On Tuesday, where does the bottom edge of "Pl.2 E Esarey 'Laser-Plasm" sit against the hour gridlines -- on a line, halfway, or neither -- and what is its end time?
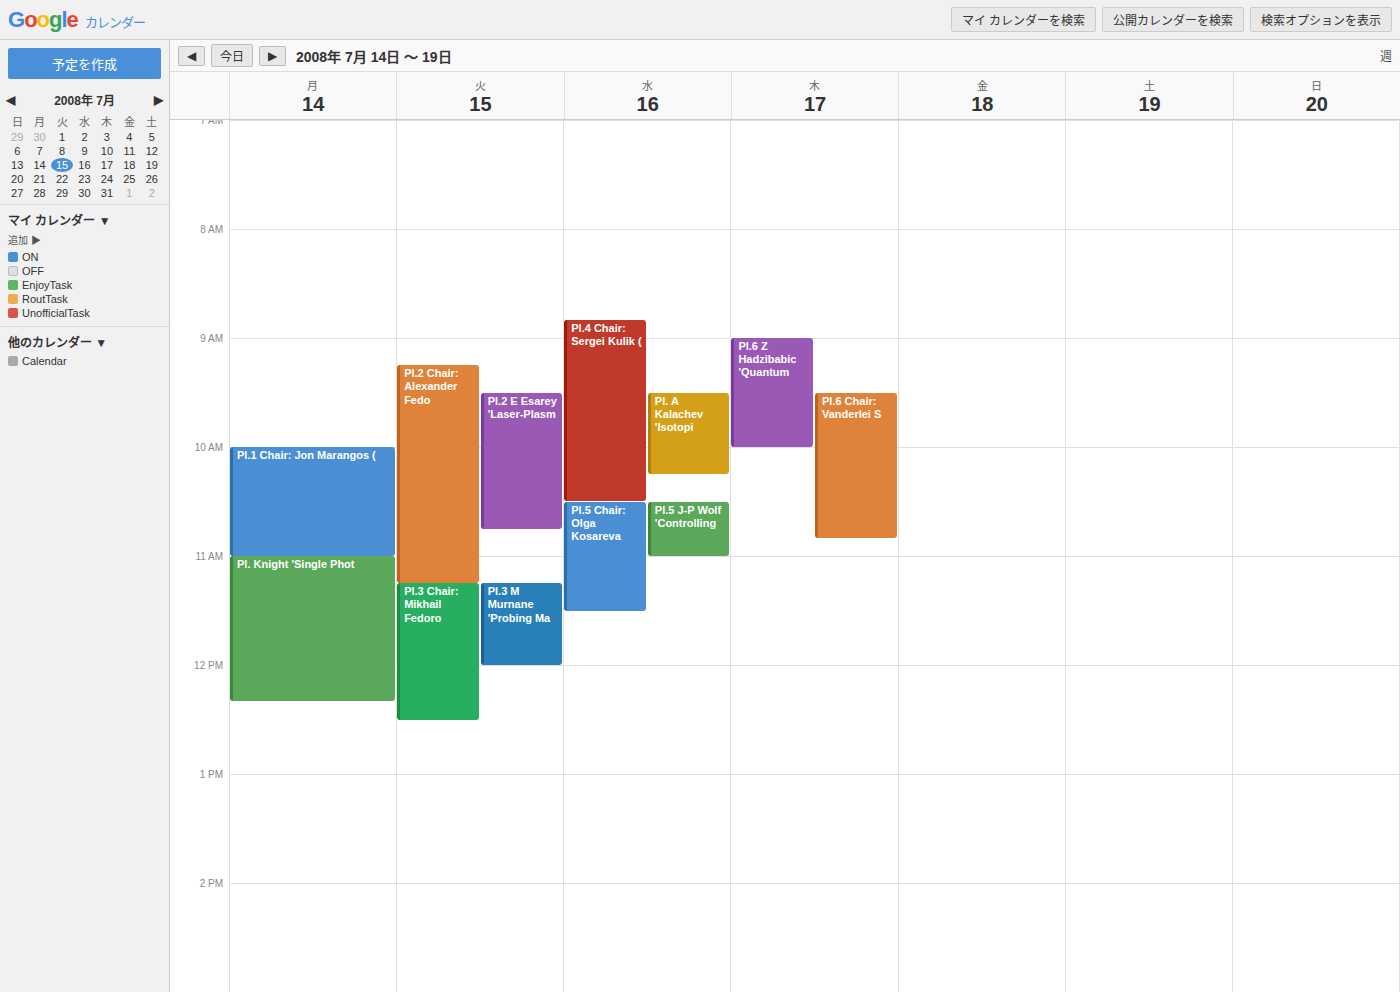
10:45 AM -- neither: three quarters of the way from the 10 AM line to the 11 AM line.